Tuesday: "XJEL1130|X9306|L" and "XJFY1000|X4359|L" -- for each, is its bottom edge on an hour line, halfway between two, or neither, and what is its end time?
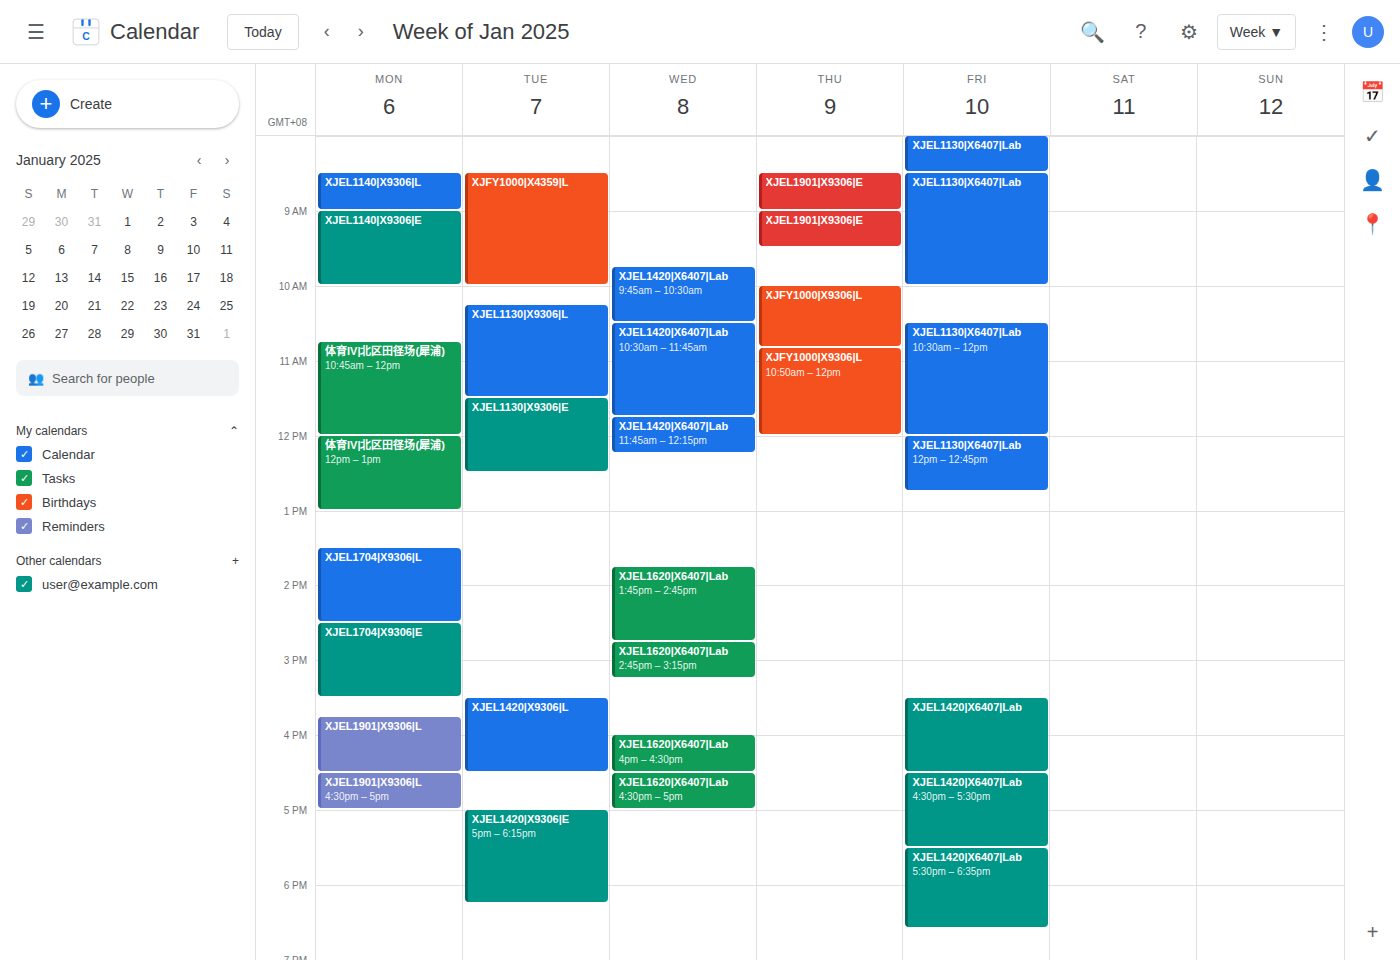
"XJEL1130|X9306|L": 11:30, halfway between the 11:00 and 12:00 lines. "XJFY1000|X4359|L": 10:00, exactly on the 10:00 line.